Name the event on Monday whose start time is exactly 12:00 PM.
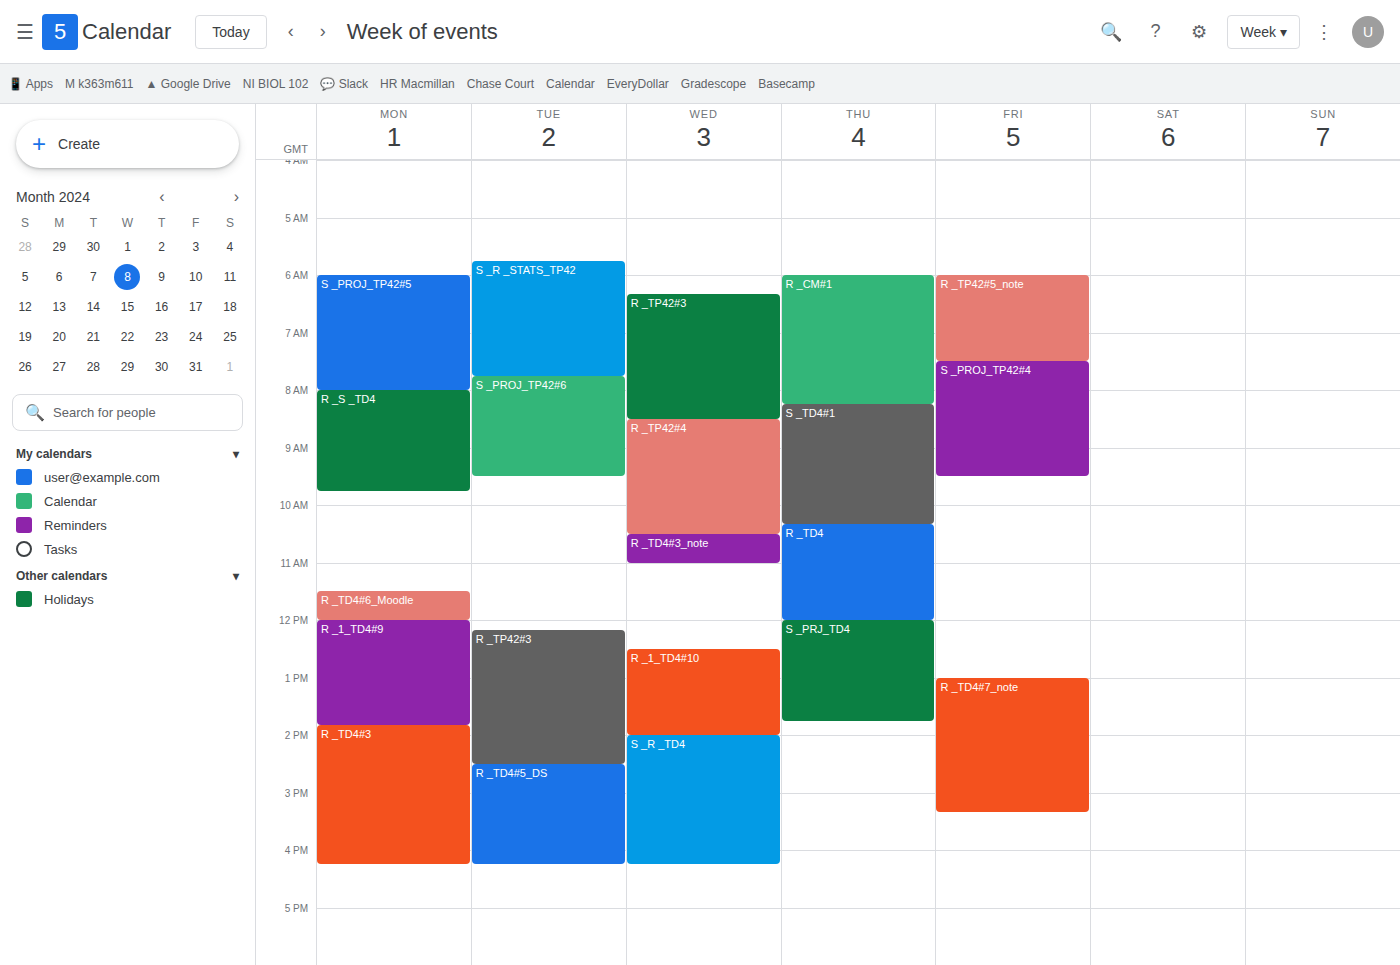
"R _1_TD4#9"